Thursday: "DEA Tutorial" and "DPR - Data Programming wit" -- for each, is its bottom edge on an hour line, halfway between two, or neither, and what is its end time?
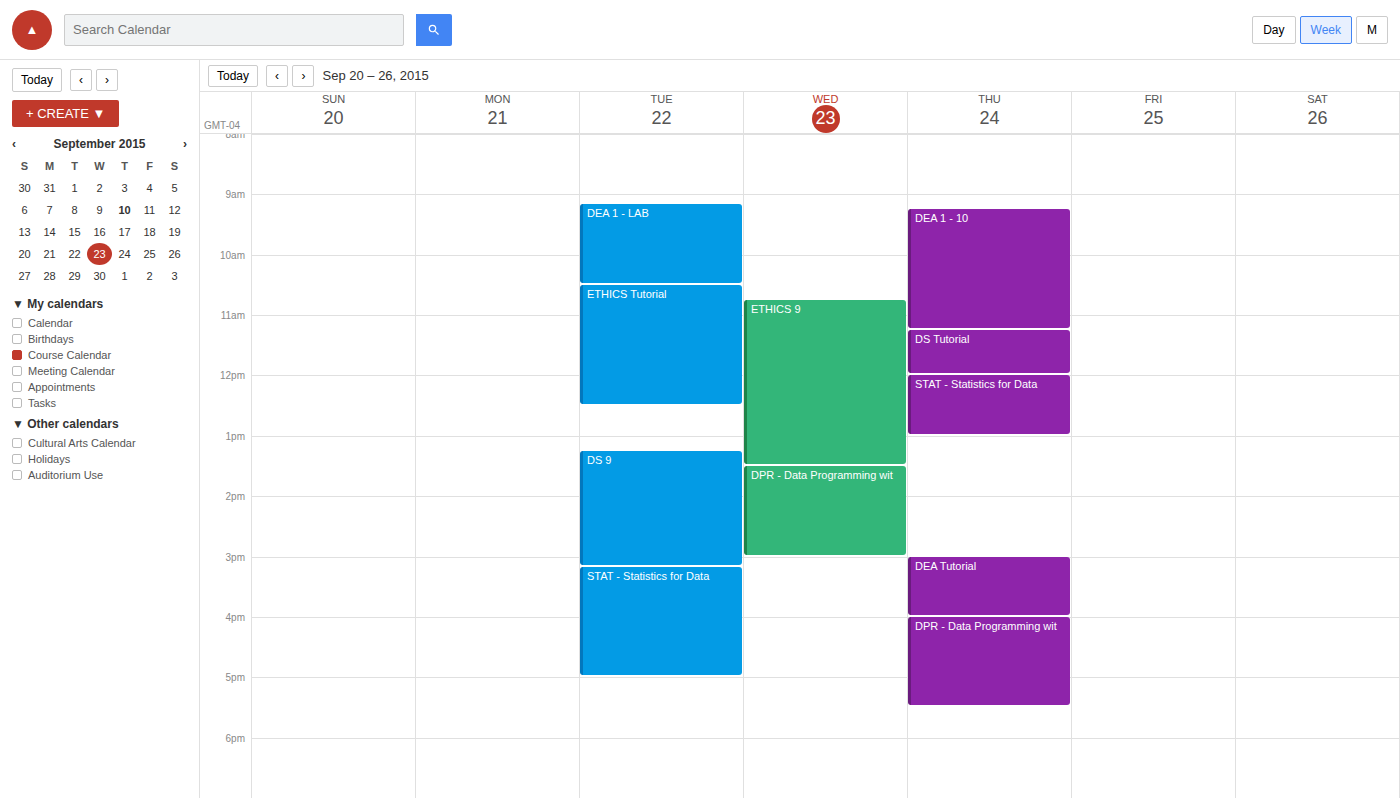
"DEA Tutorial": 4:00 PM, exactly on the 4 PM line. "DPR - Data Programming wit": 5:30 PM, halfway between the 5 PM and 6 PM lines.